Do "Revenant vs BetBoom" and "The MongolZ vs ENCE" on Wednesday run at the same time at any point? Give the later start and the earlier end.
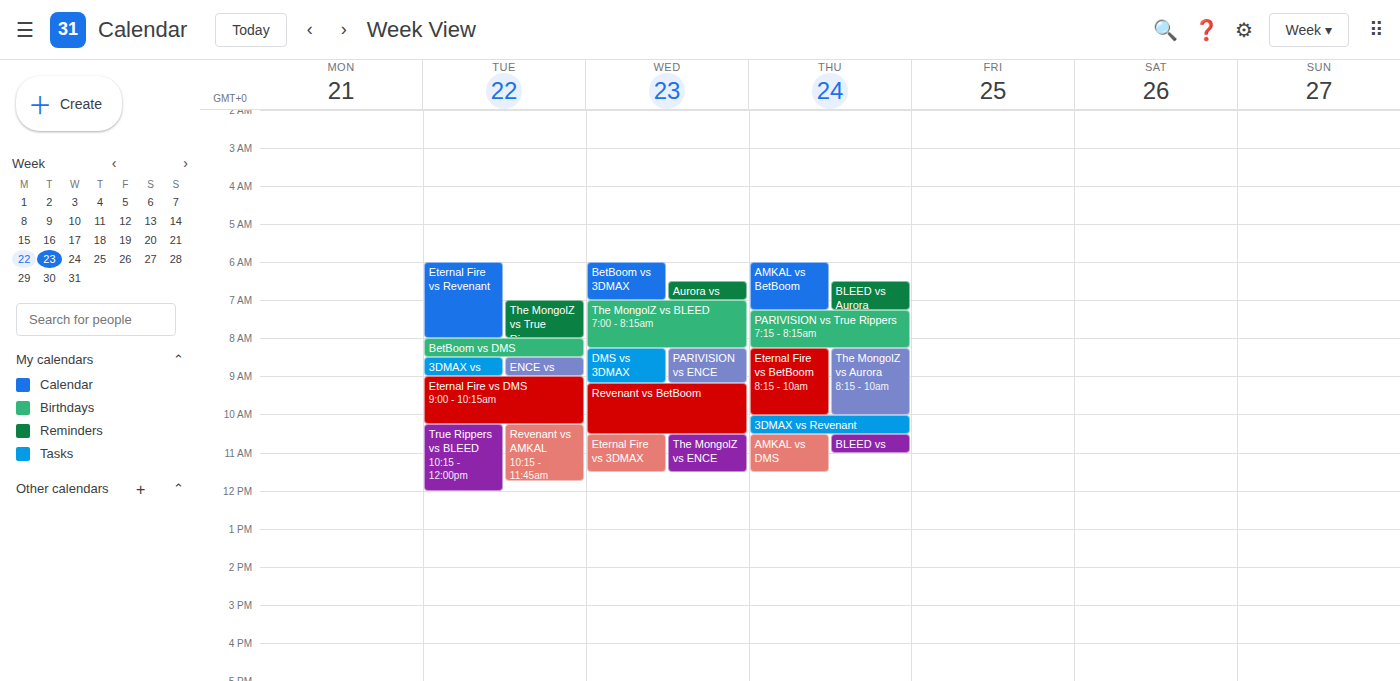
"Revenant vs BetBoom" ends at 10:30 AM, exactly when "The MongolZ vs ENCE" starts -- they touch but do not overlap.